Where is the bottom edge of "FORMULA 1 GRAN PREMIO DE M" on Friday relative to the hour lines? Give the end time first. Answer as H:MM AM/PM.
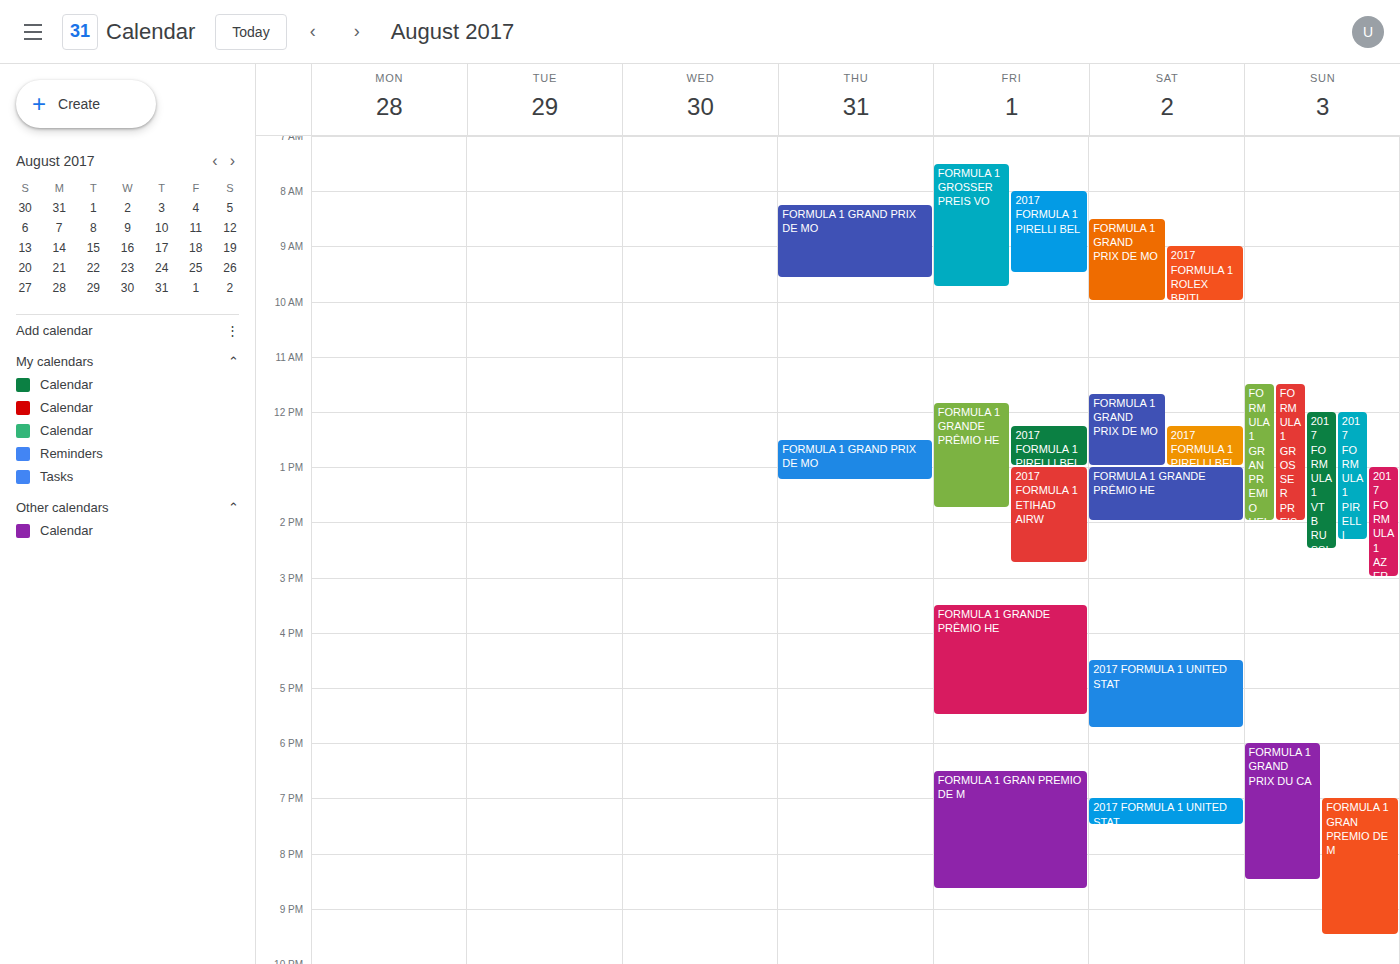
8:40 PM -- neither: 40 minutes below the 8 PM line and 20 minutes above the 9 PM line.